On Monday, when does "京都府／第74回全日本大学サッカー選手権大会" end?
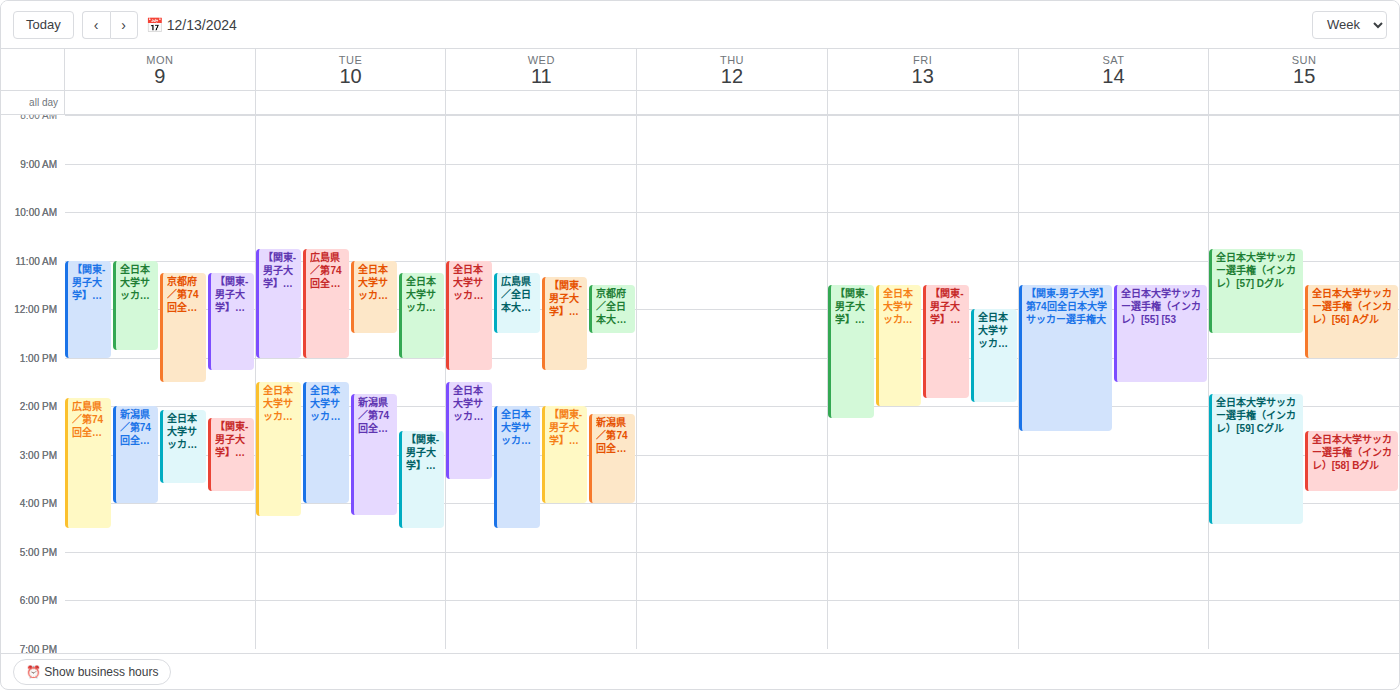
1:30 PM